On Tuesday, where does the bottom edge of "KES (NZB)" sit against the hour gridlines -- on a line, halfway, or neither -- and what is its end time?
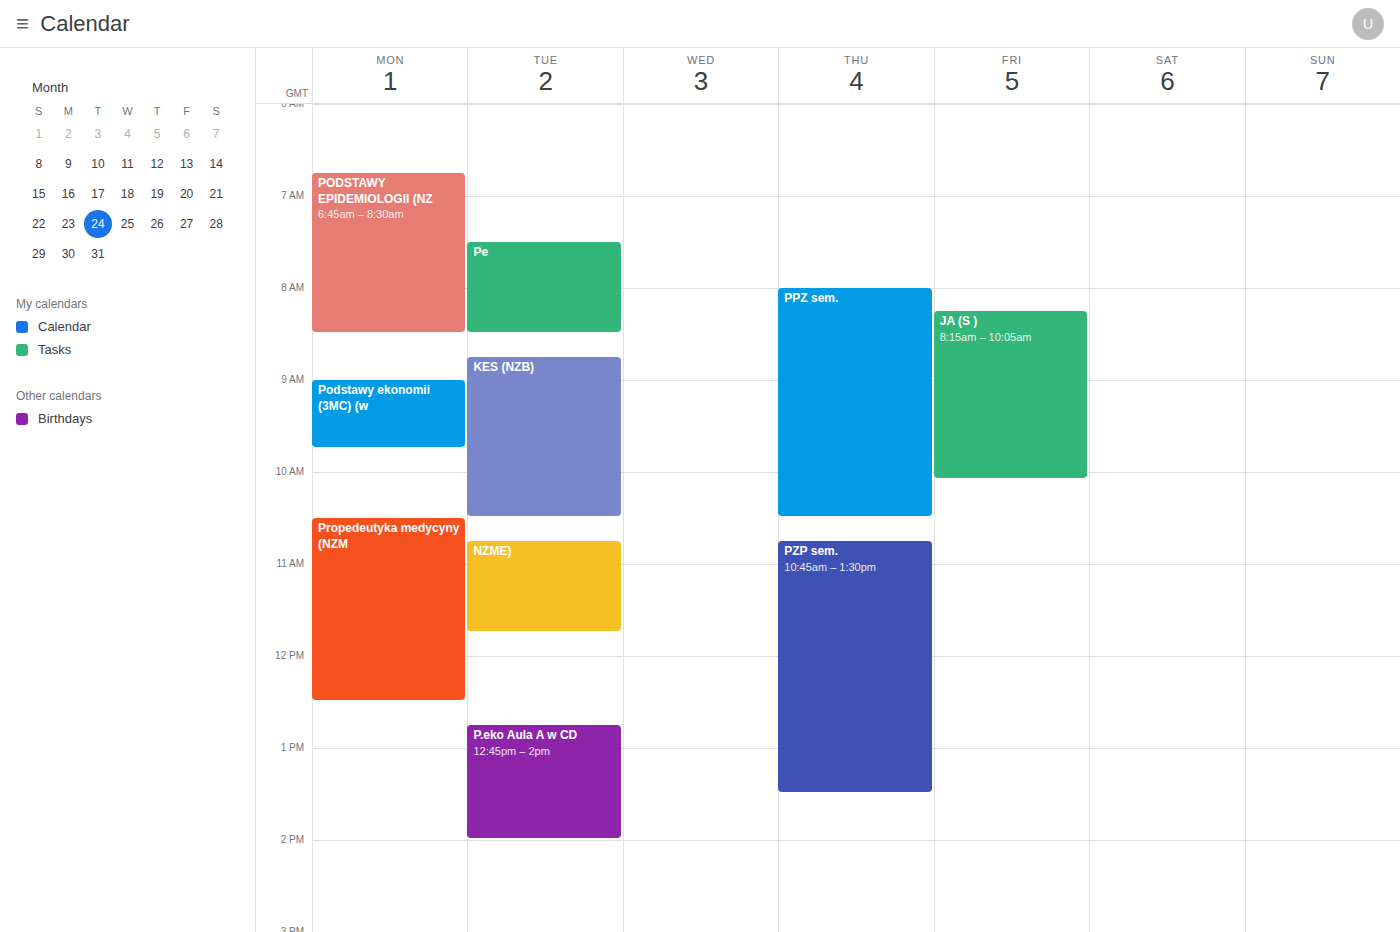
10:30 AM -- halfway between the 10 AM and 11 AM lines.